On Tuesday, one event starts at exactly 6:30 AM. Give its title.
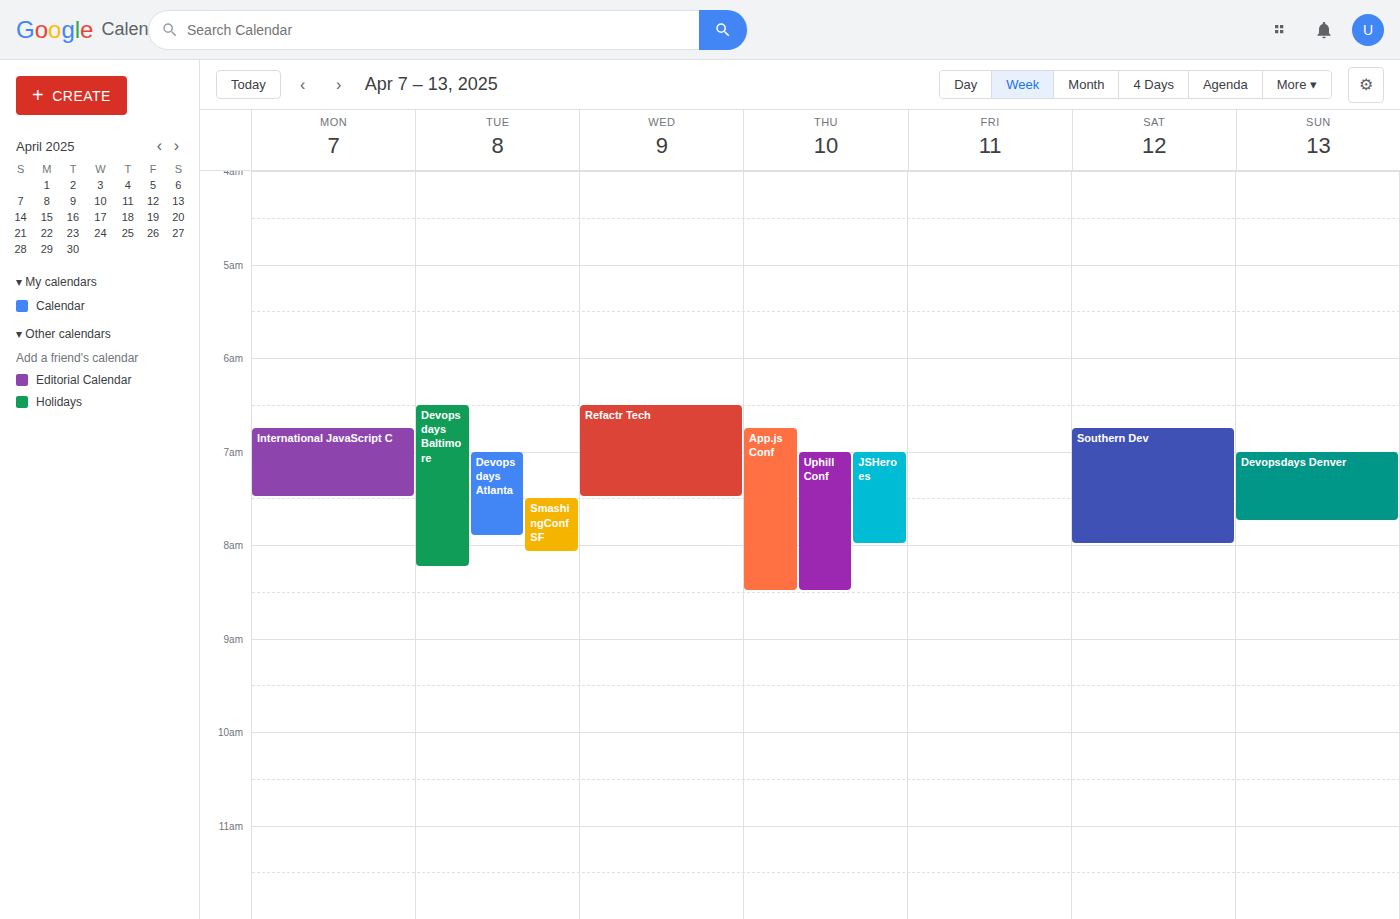
"Devopsdays Baltimore"